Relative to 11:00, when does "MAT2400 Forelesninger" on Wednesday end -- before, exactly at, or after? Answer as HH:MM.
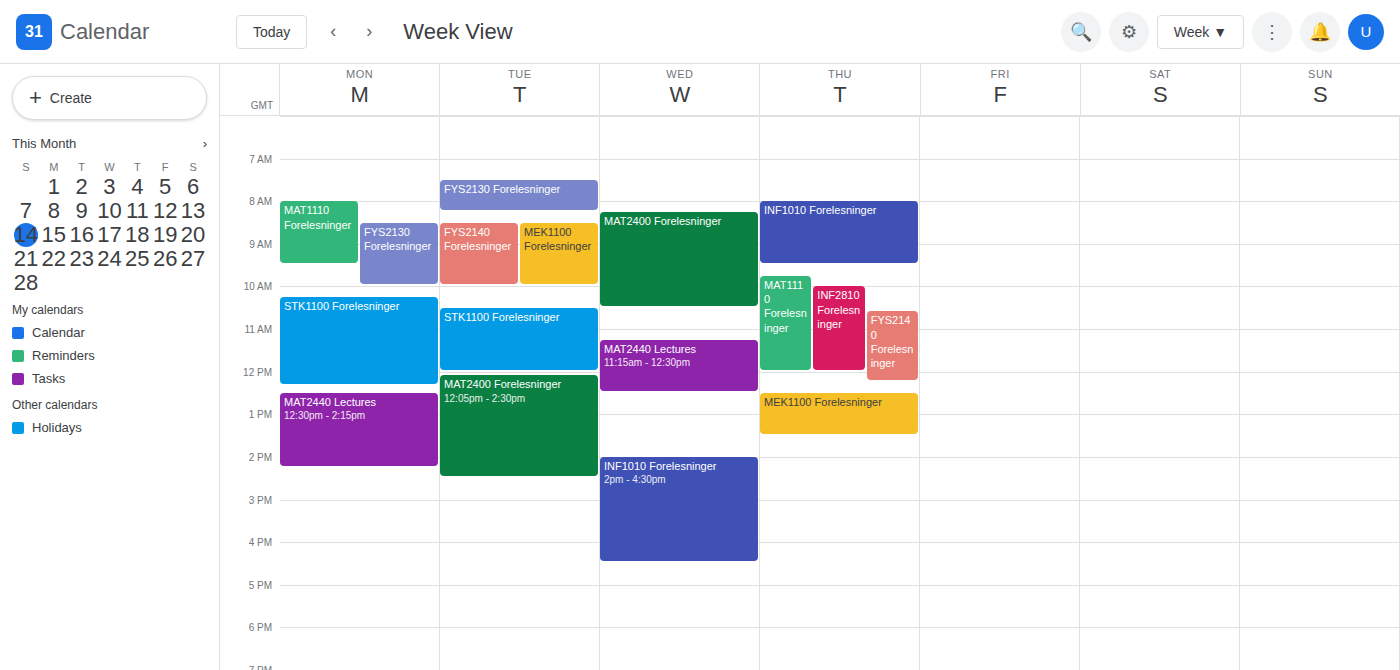
10:30 -- before 11:00, 30 minutes above the 11:00 line.